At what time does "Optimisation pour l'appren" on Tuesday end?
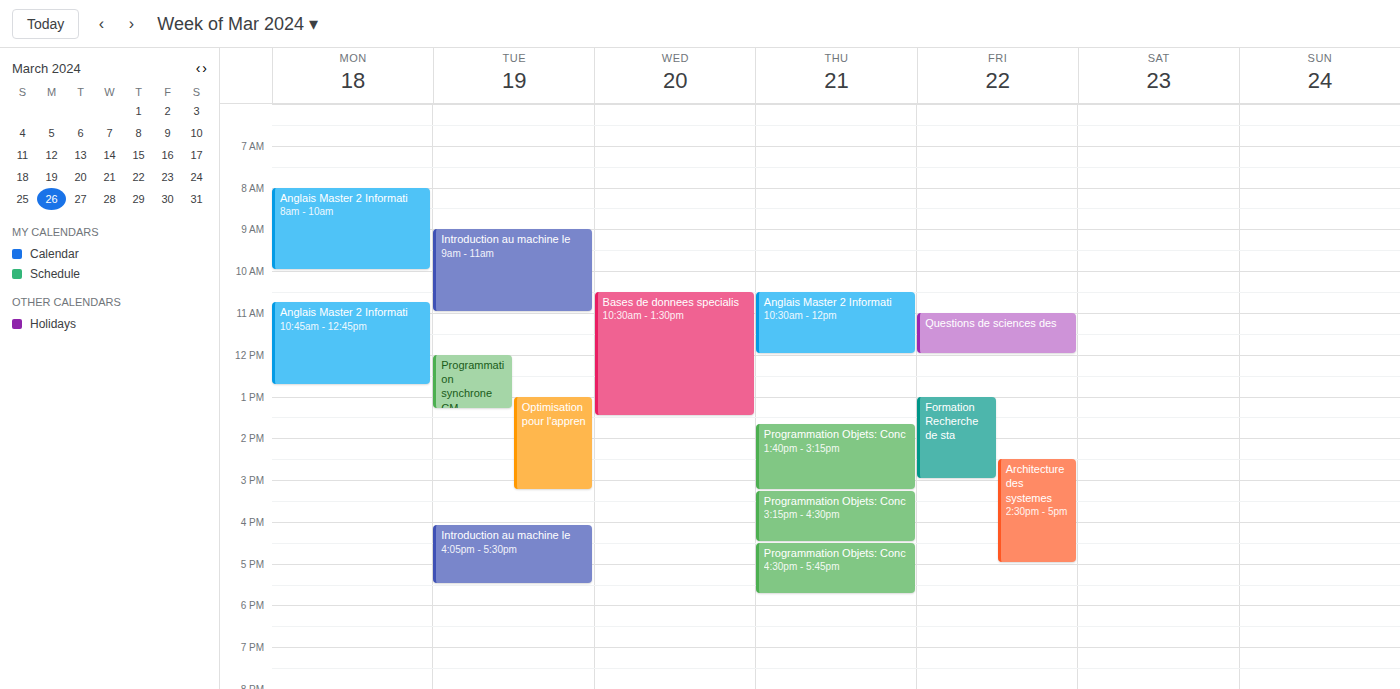
3:15 PM